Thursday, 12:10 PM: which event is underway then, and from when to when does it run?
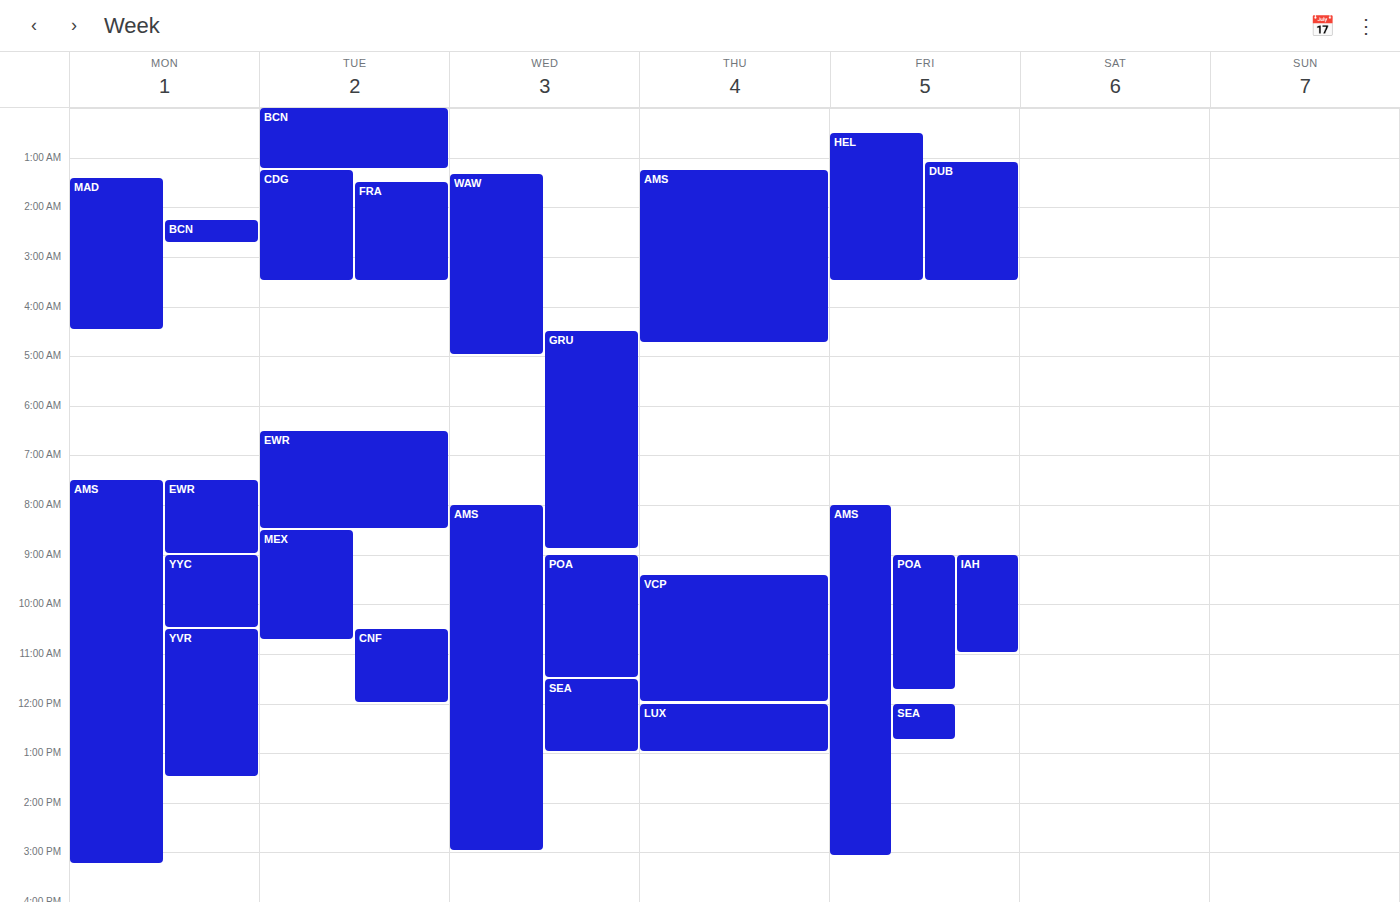
"LUX", 12:00 PM to 1:00 PM